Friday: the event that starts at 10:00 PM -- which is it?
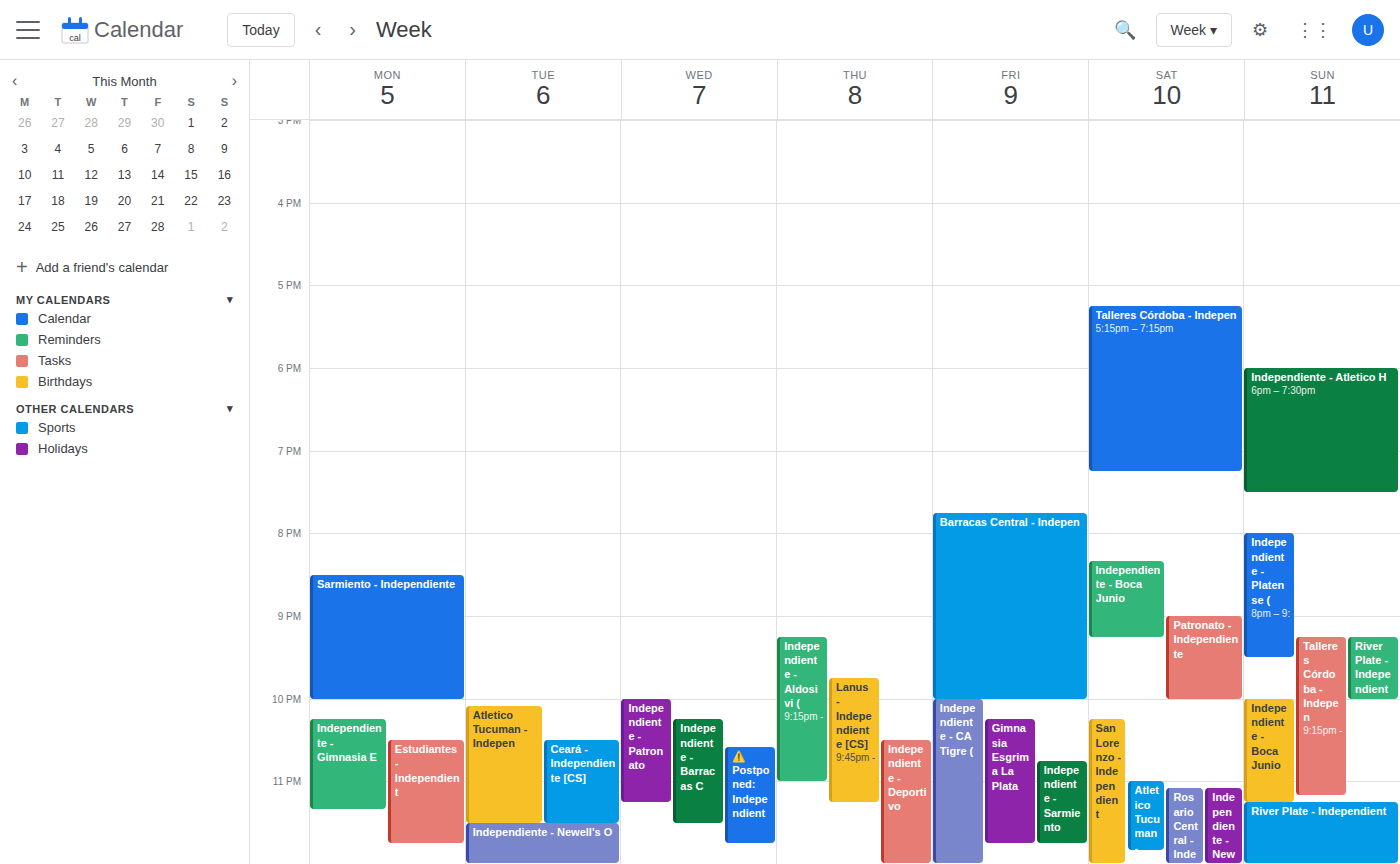
"Independiente - CA Tigre ("